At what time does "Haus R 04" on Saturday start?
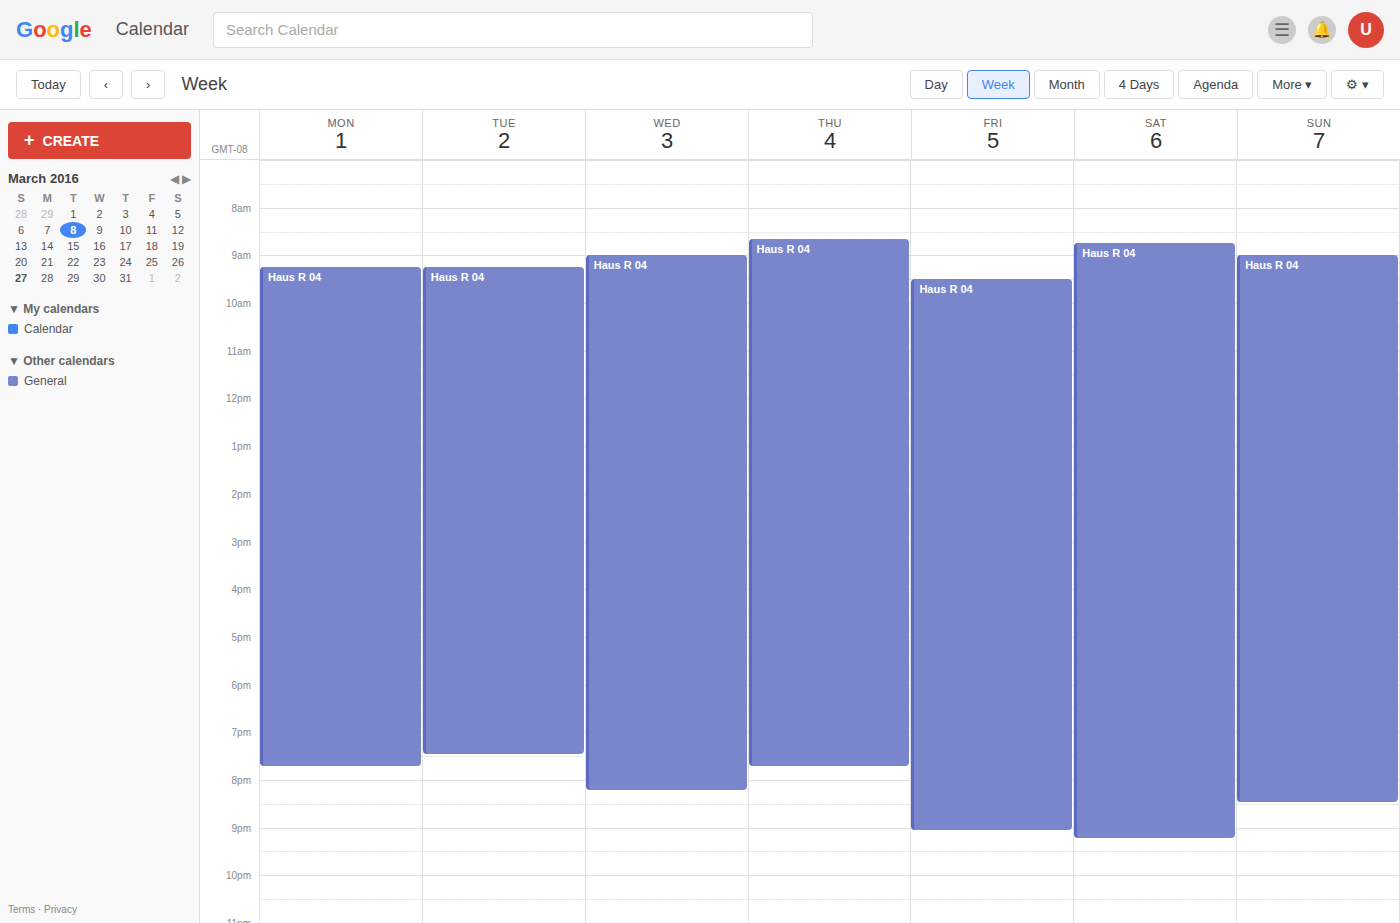
8:45 AM